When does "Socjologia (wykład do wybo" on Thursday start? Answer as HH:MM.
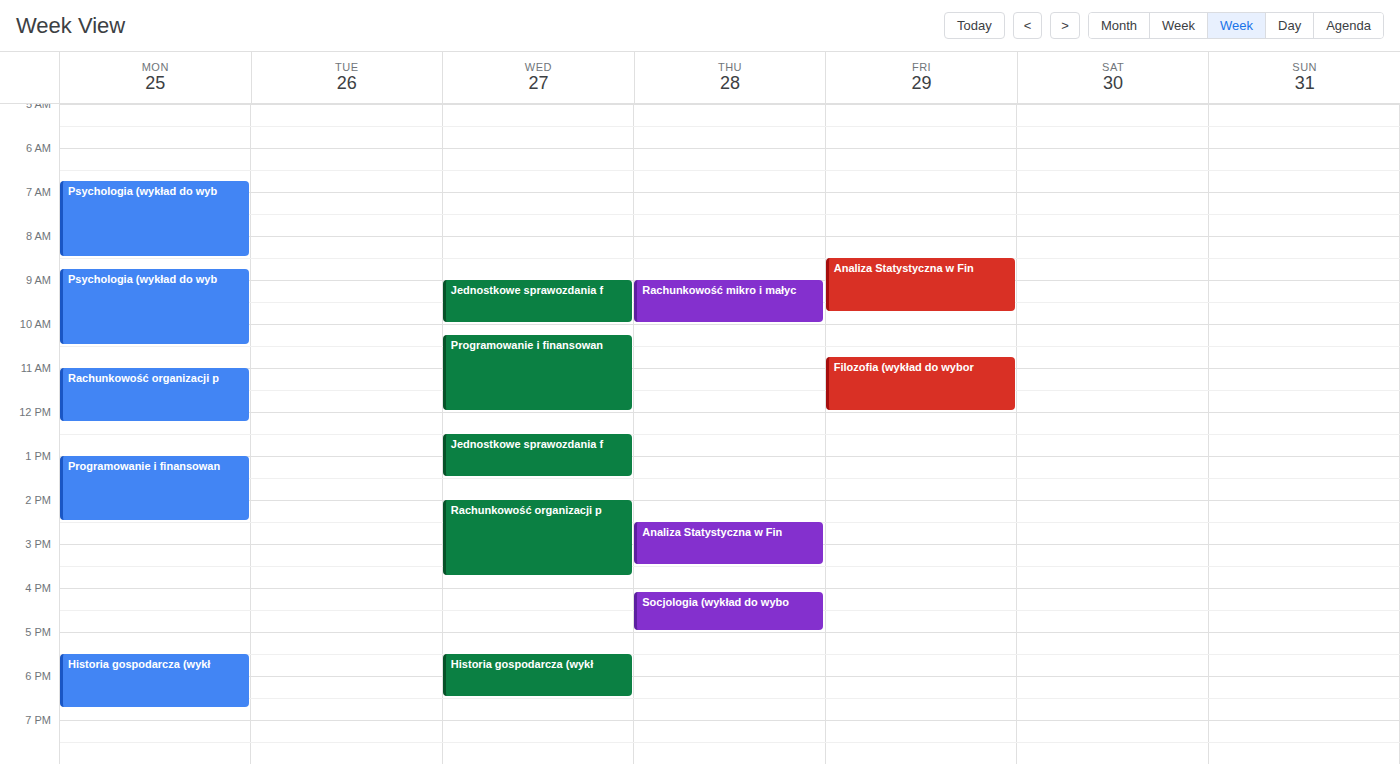
16:05